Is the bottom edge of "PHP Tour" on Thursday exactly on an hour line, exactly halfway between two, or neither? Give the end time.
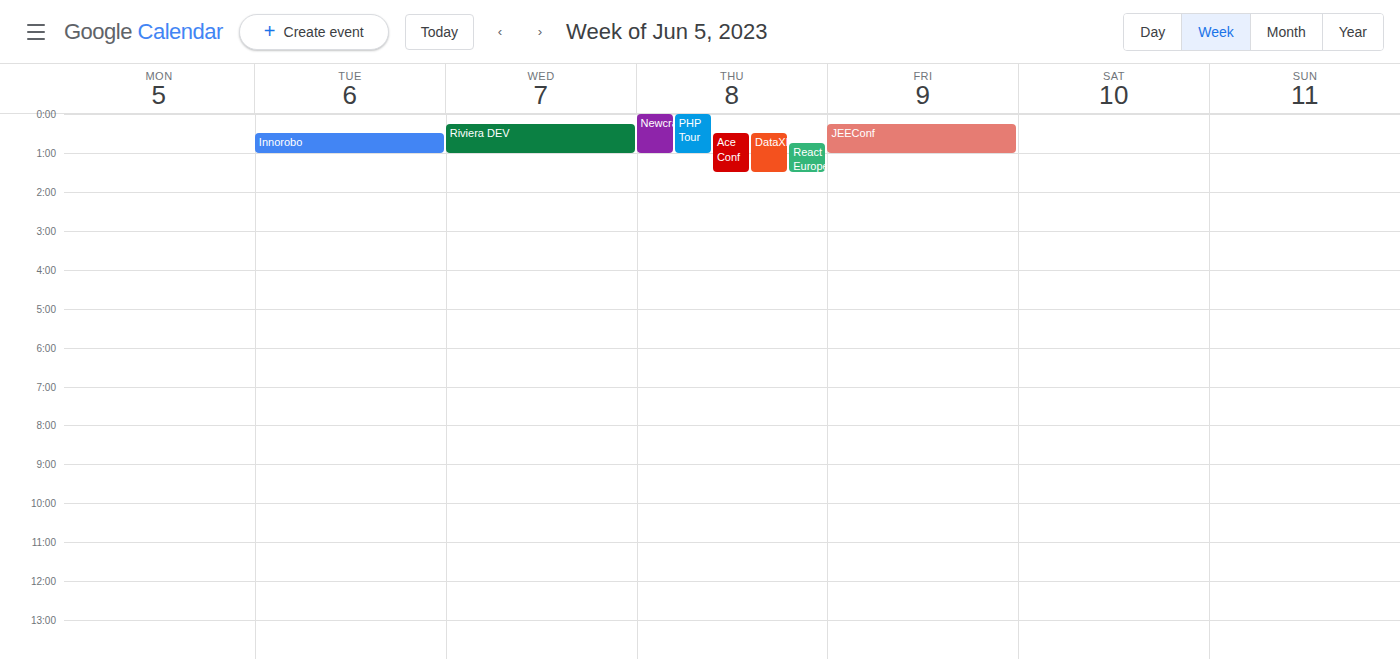
01:00 -- exactly on the 01:00 line.